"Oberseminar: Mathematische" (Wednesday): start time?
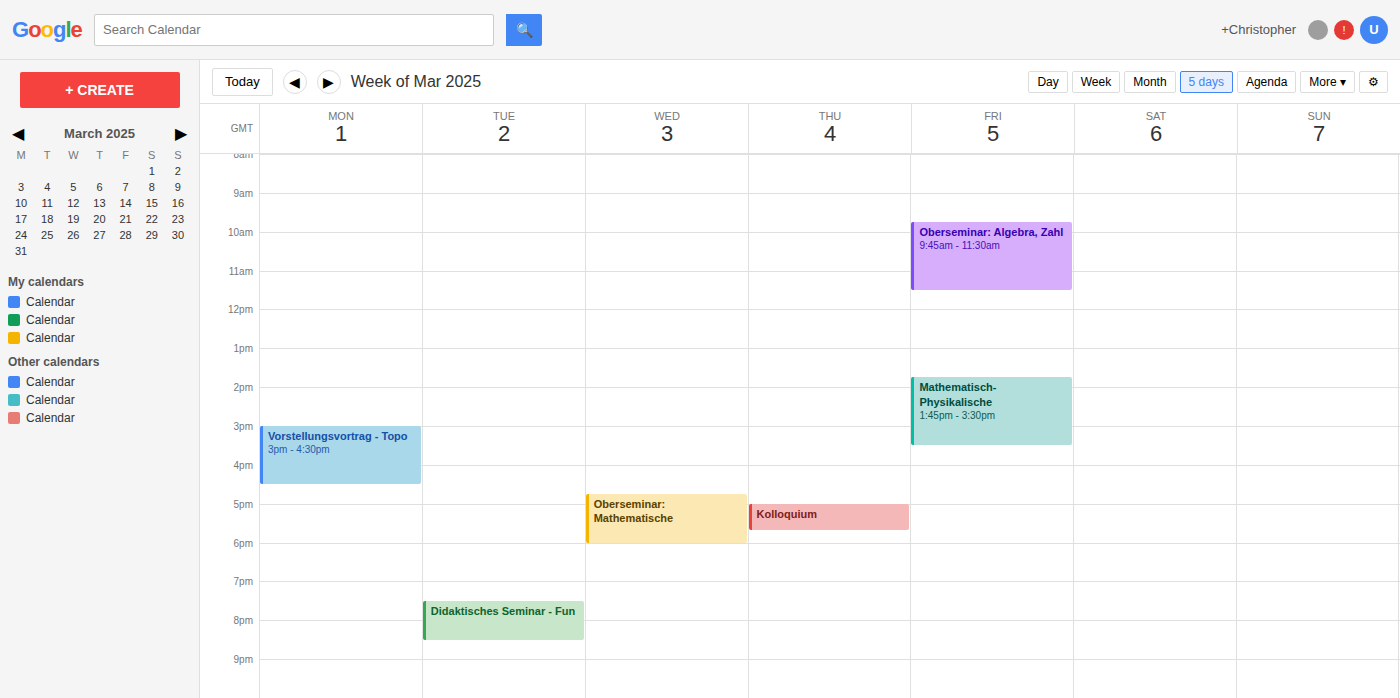
4:45 PM